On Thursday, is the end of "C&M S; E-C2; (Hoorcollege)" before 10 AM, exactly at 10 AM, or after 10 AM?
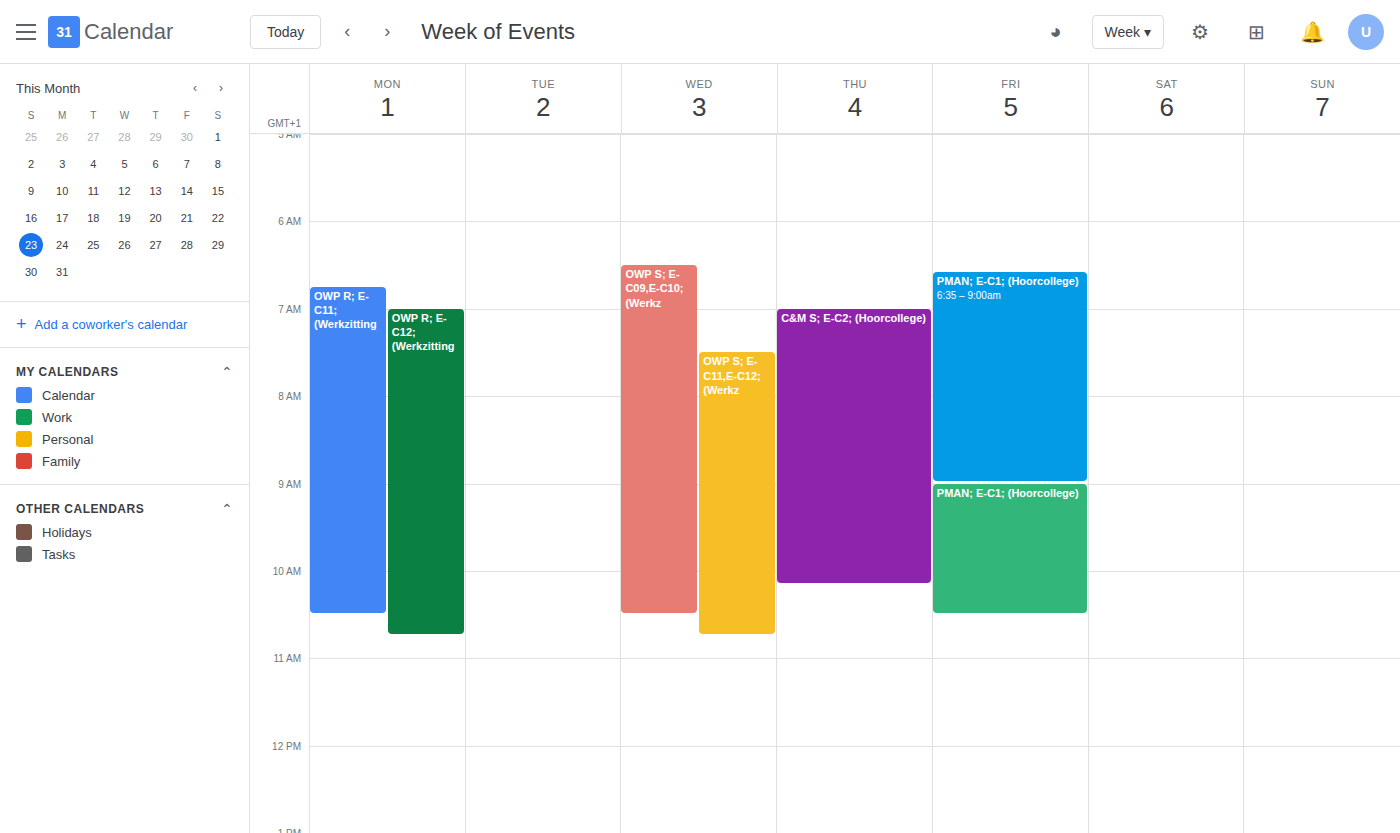
10:10 AM -- after 10 AM, 10 minutes below the 10 AM line.